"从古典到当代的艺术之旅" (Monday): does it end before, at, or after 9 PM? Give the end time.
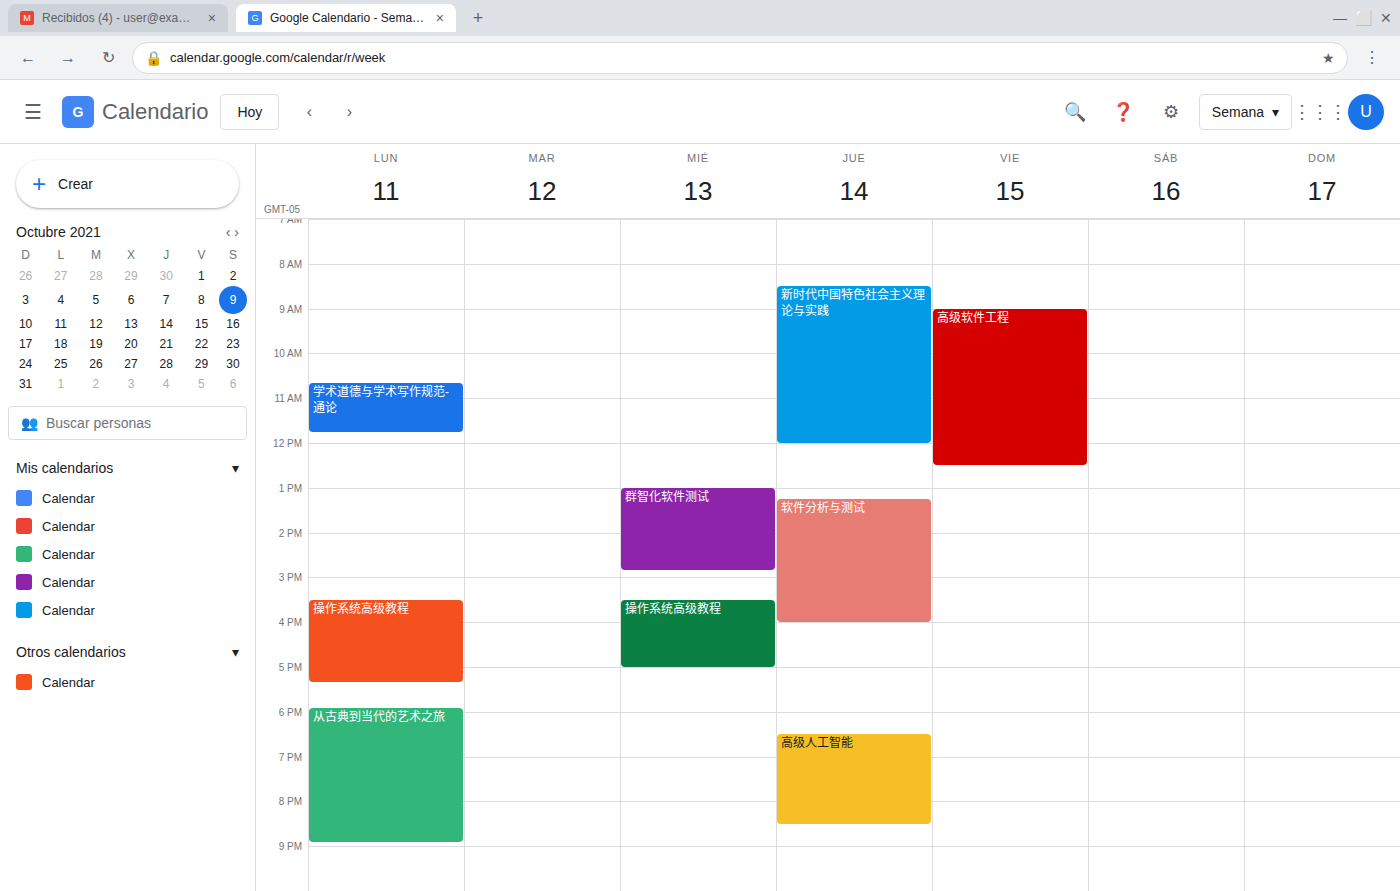
8:55 PM -- before 9 PM, 5 minutes above the 9 PM line.